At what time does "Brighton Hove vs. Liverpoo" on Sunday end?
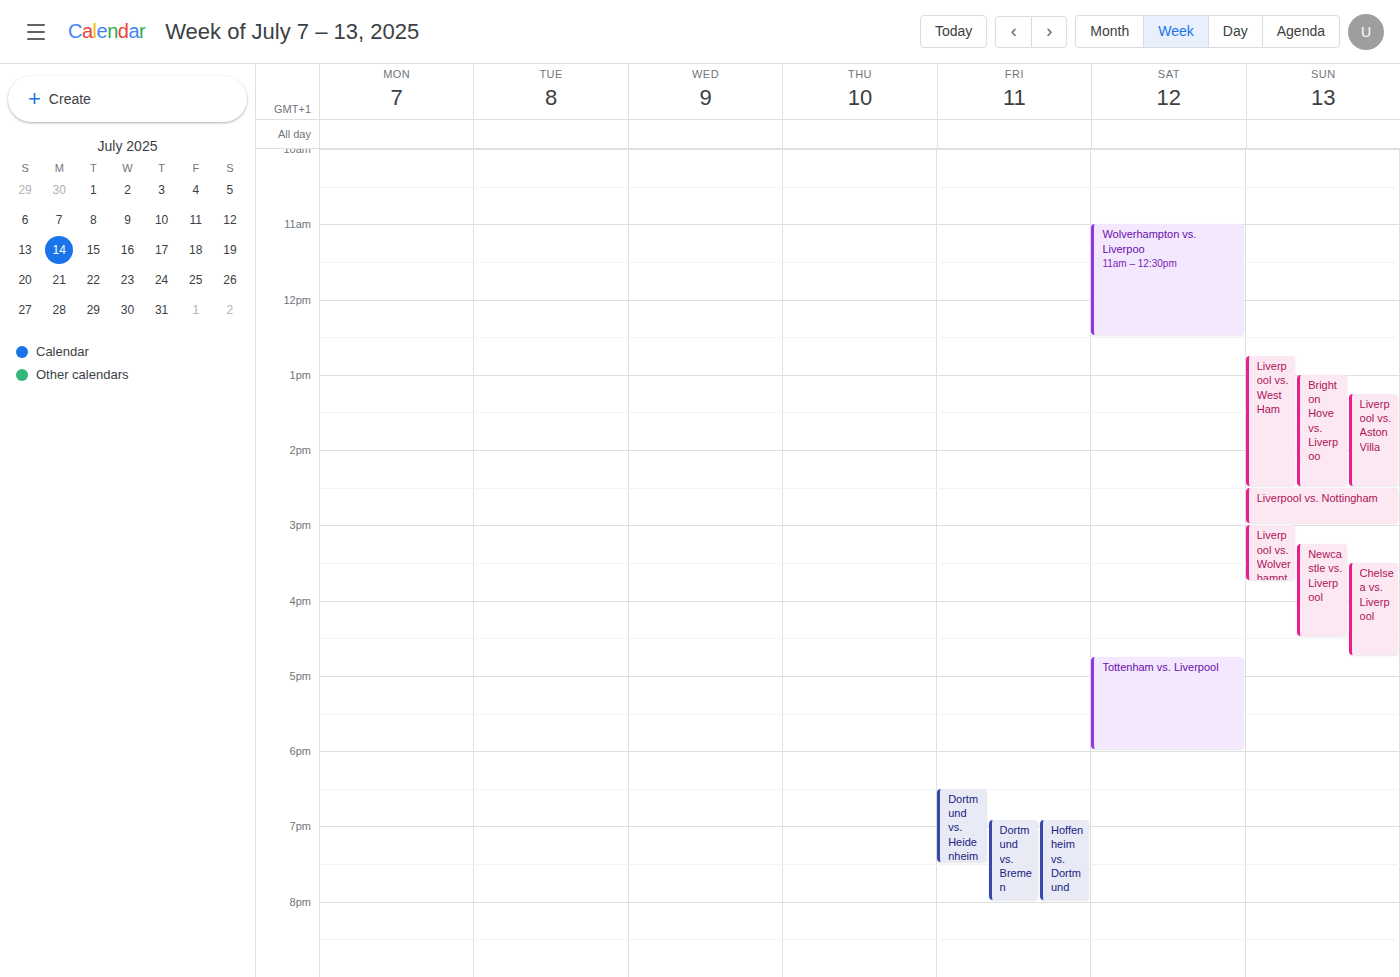
2:30 PM